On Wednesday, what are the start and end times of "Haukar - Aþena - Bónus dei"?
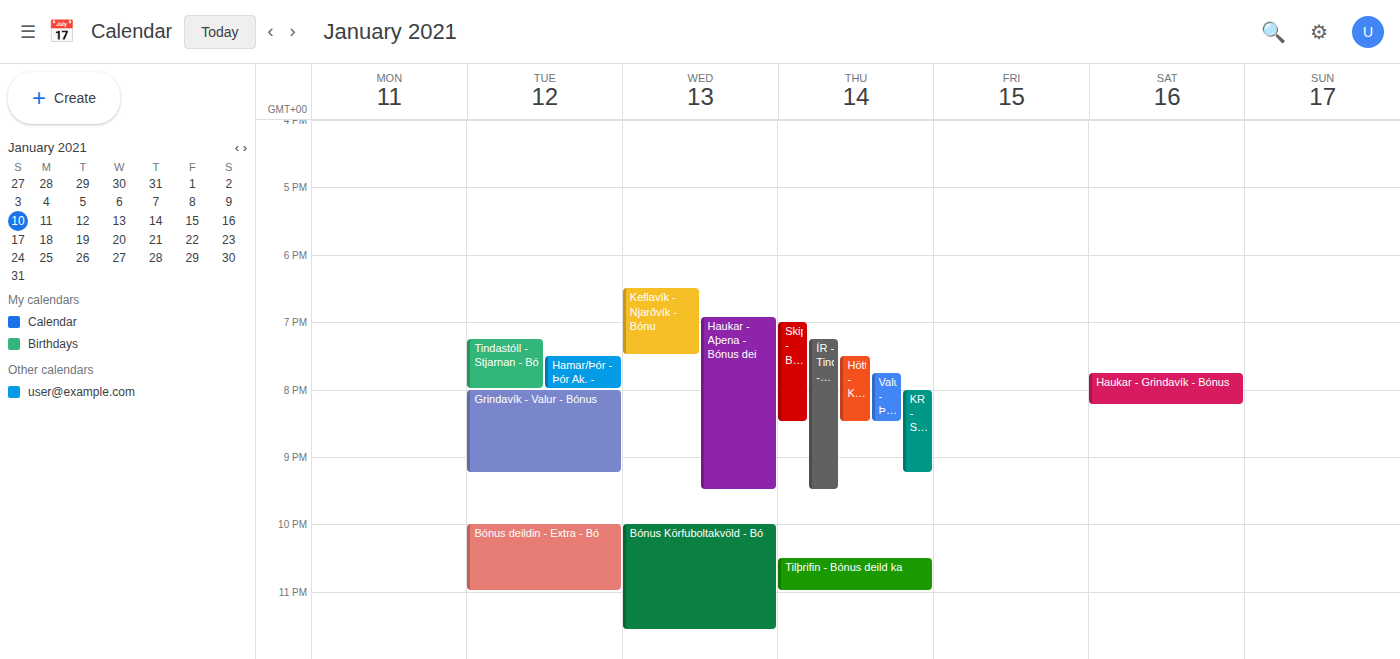
6:55 PM to 9:30 PM